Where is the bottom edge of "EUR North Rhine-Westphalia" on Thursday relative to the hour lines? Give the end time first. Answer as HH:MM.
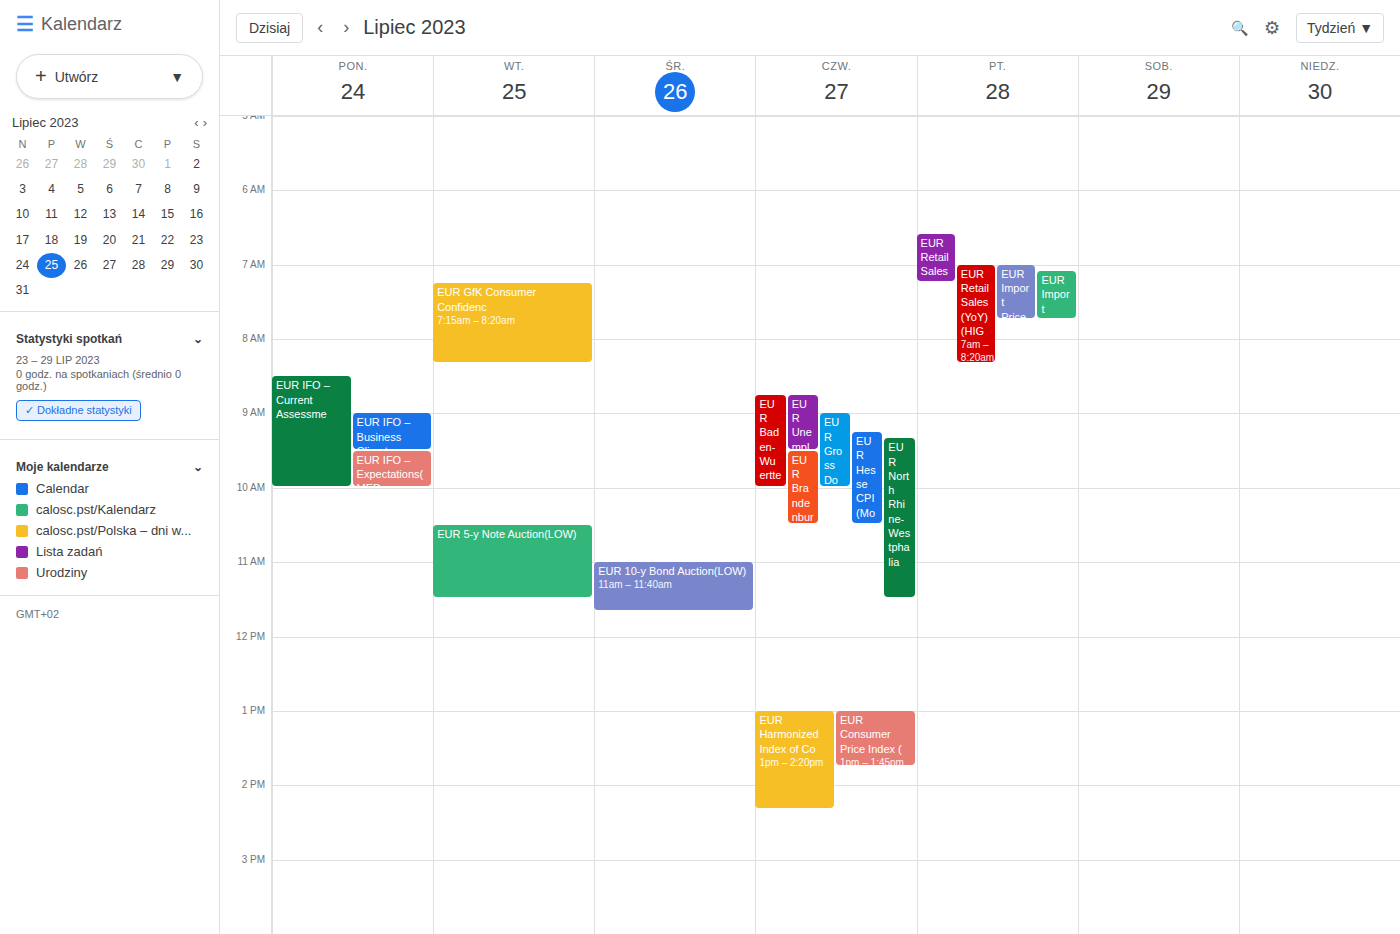
11:30 -- halfway between the 11:00 and 12:00 lines.